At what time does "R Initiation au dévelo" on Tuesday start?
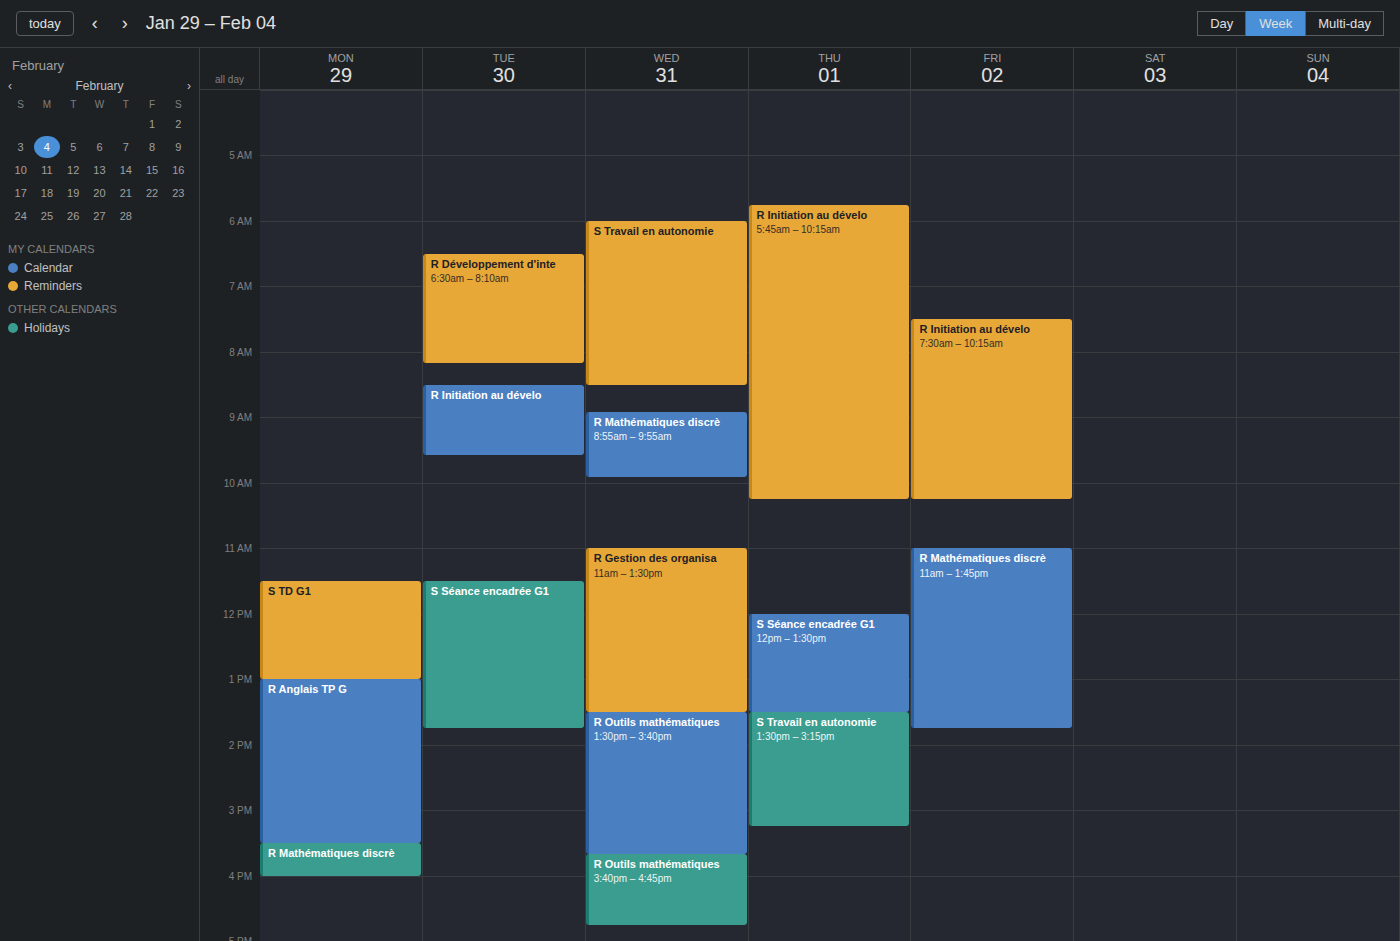
8:30 AM